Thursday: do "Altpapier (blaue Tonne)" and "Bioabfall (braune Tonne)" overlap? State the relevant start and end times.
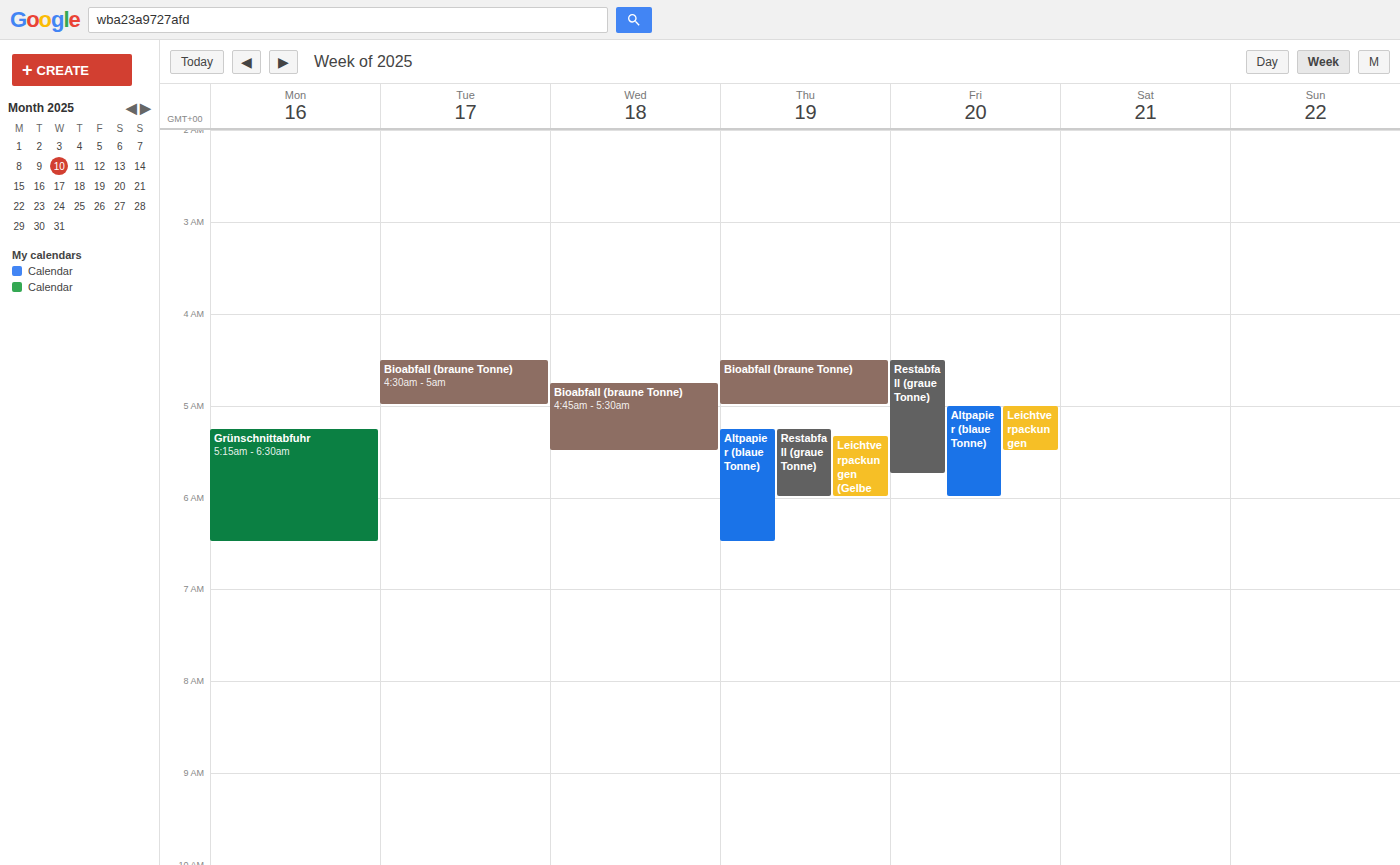
"Bioabfall (braune Tonne)" ends at 5:00 AM and "Altpapier (blaue Tonne)" starts at 5:15 AM -- no overlap.